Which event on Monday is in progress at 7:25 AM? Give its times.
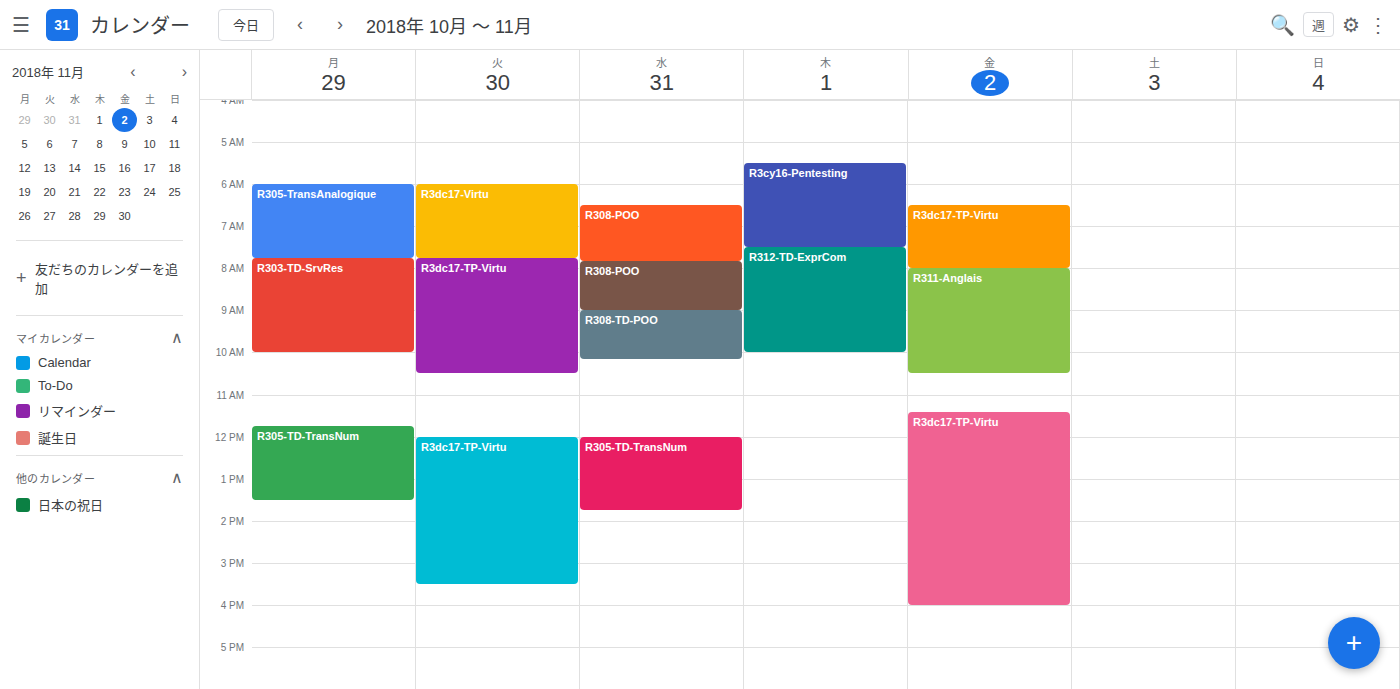
"R305-TransAnalogique", 6:00 AM to 7:45 AM